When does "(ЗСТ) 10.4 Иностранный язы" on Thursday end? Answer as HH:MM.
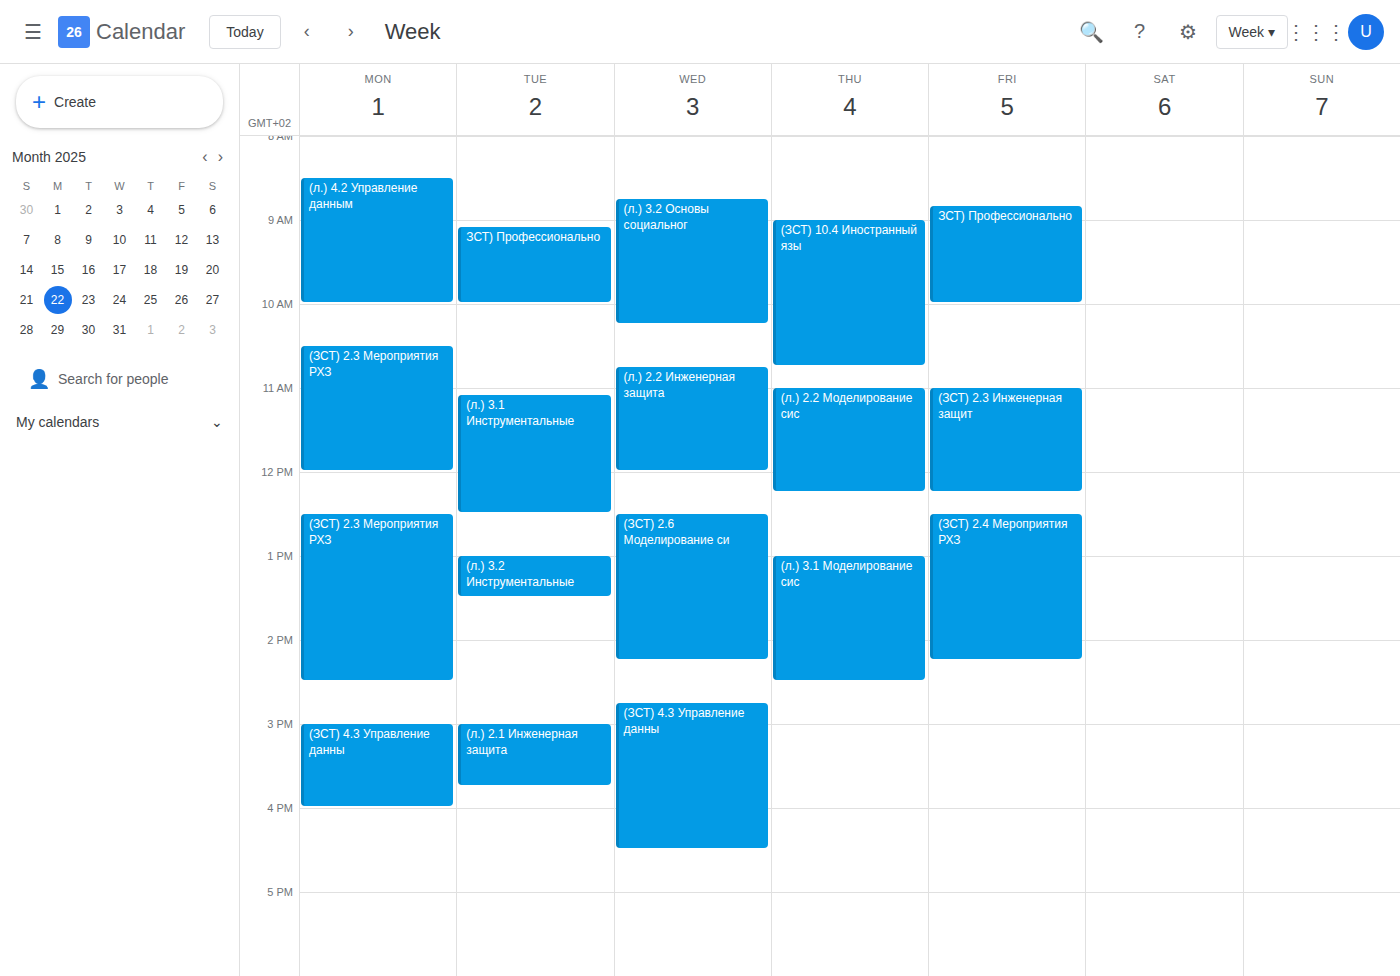
10:45